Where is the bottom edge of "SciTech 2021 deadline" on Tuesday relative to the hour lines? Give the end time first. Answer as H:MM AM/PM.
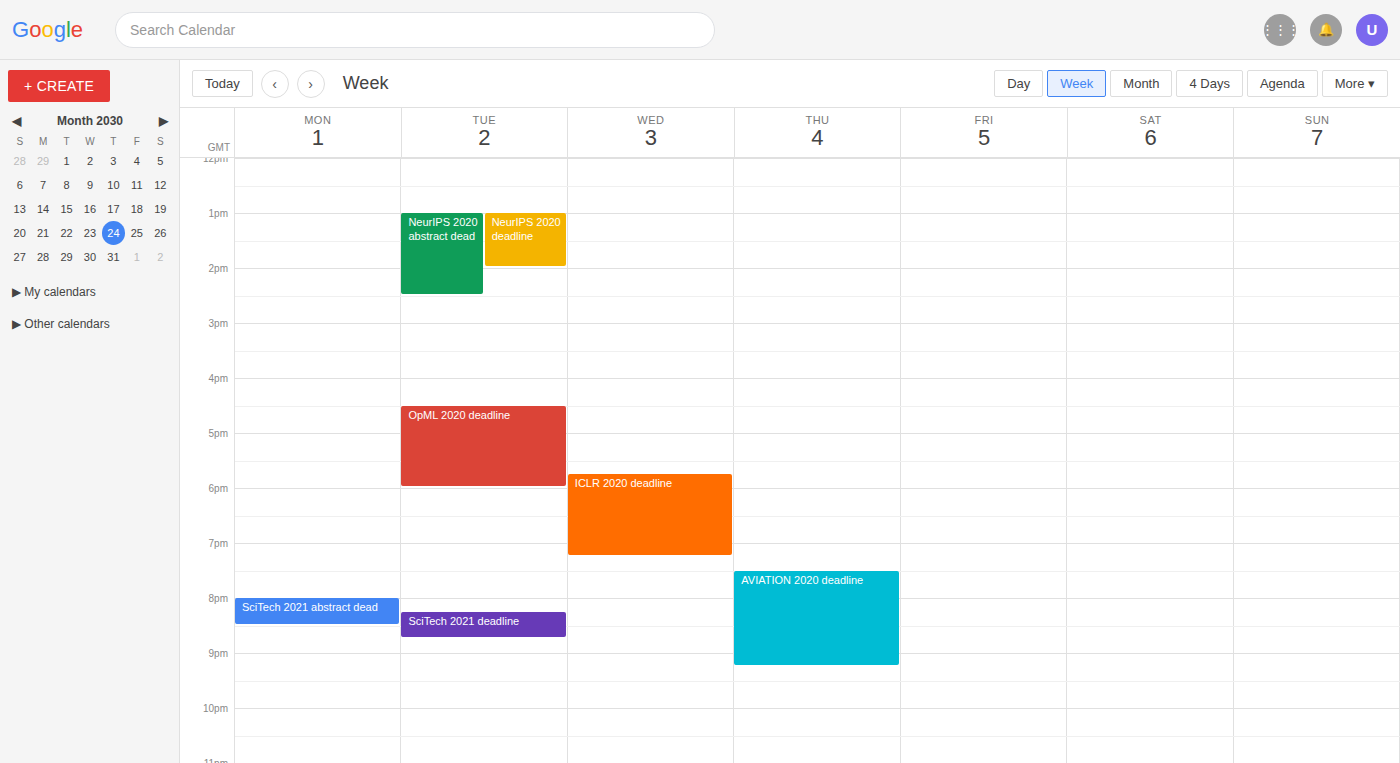
8:45 PM -- neither: three quarters of the way from the 8 PM line to the 9 PM line.